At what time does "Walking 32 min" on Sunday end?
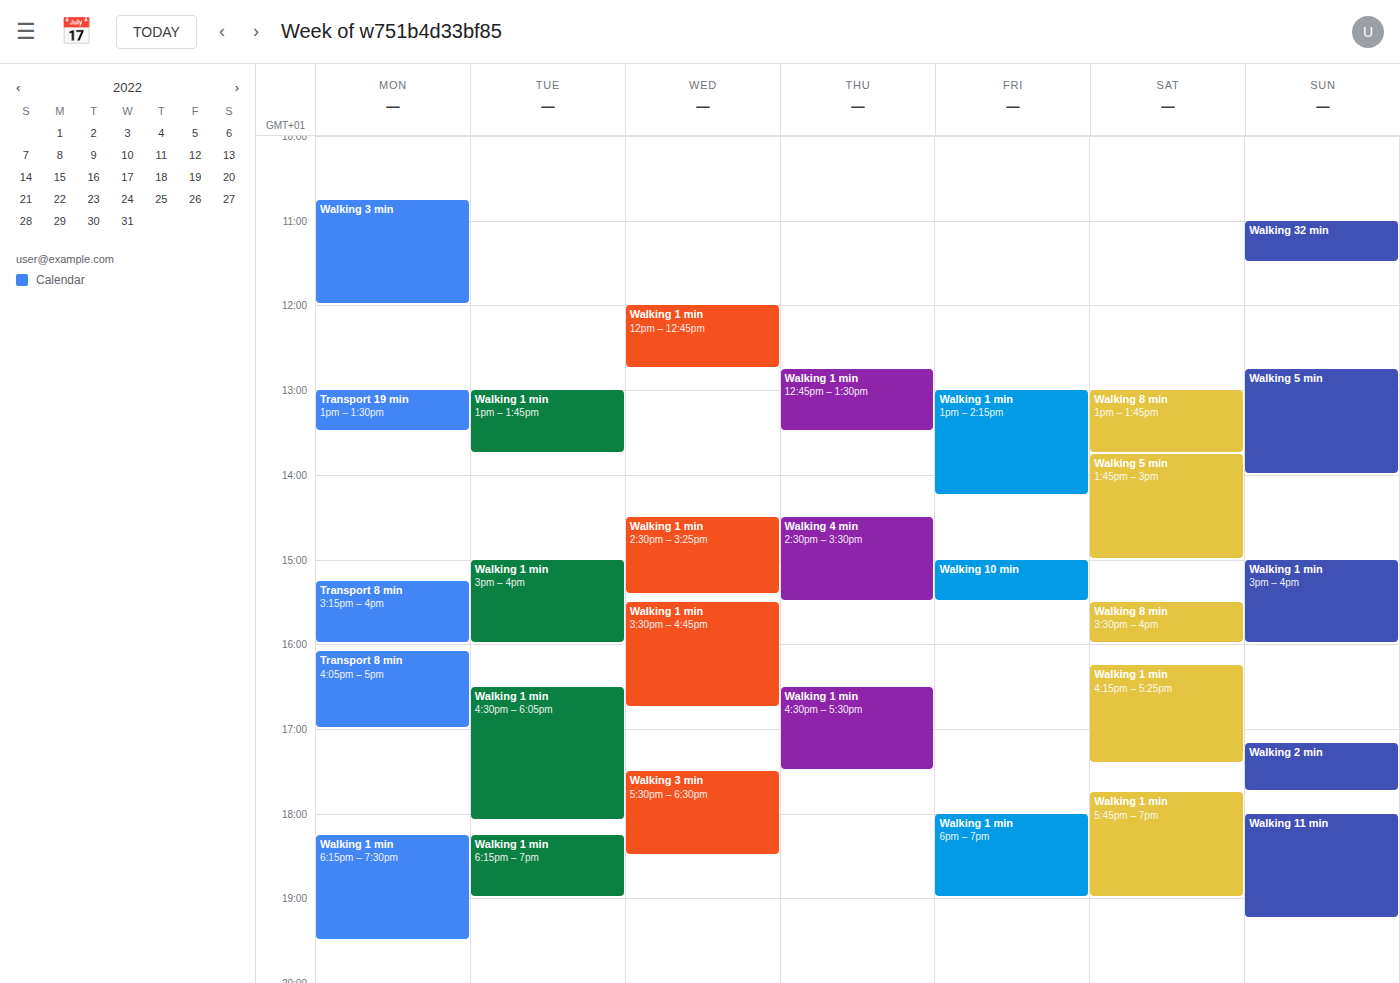
11:30 AM